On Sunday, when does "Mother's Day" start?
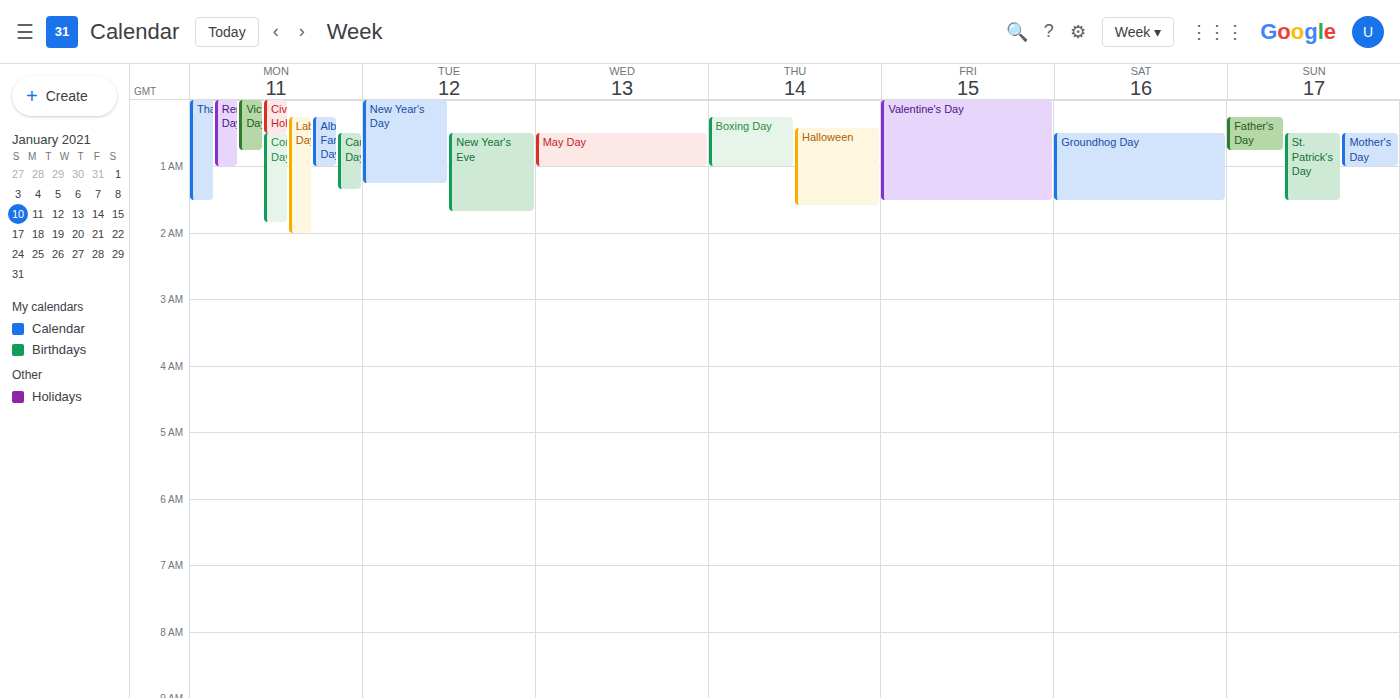
12:30 AM